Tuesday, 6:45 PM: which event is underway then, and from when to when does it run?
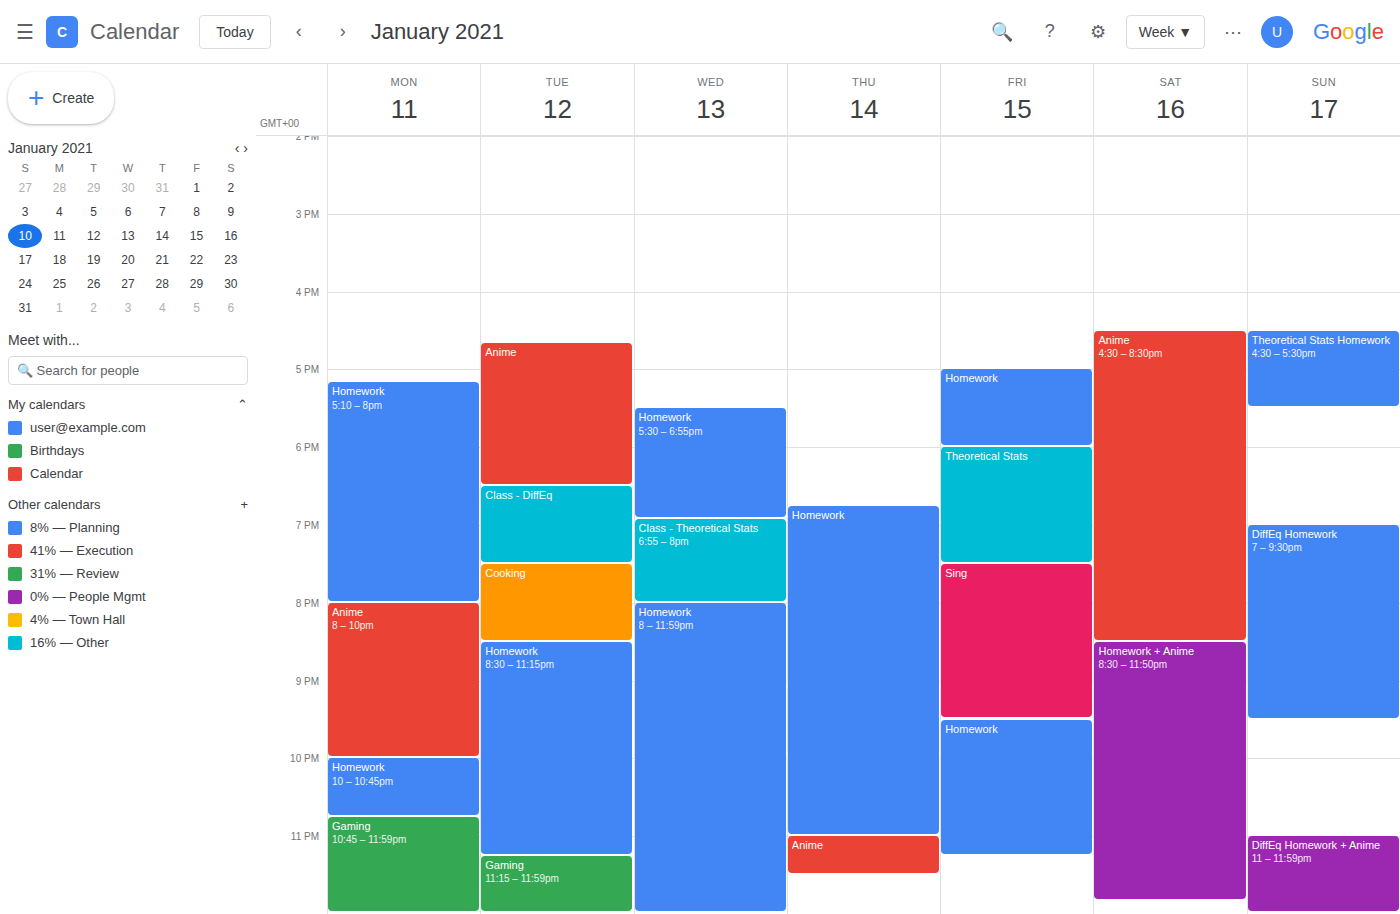
"Class - DiffEq", 6:30 PM to 7:30 PM